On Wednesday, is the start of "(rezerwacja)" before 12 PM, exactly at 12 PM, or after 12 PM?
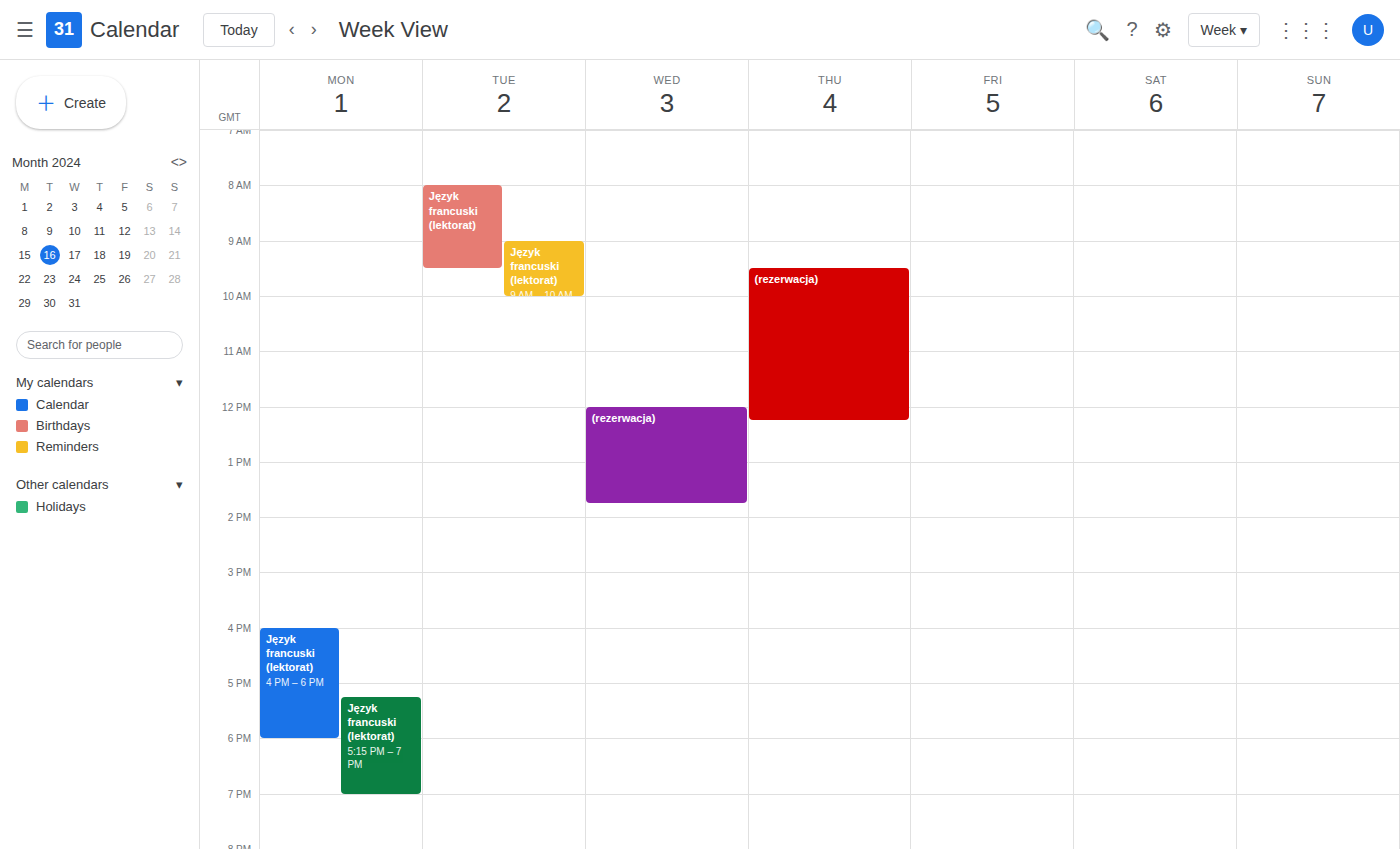
12:00 PM -- exactly at 12 PM, on the 12 PM line.